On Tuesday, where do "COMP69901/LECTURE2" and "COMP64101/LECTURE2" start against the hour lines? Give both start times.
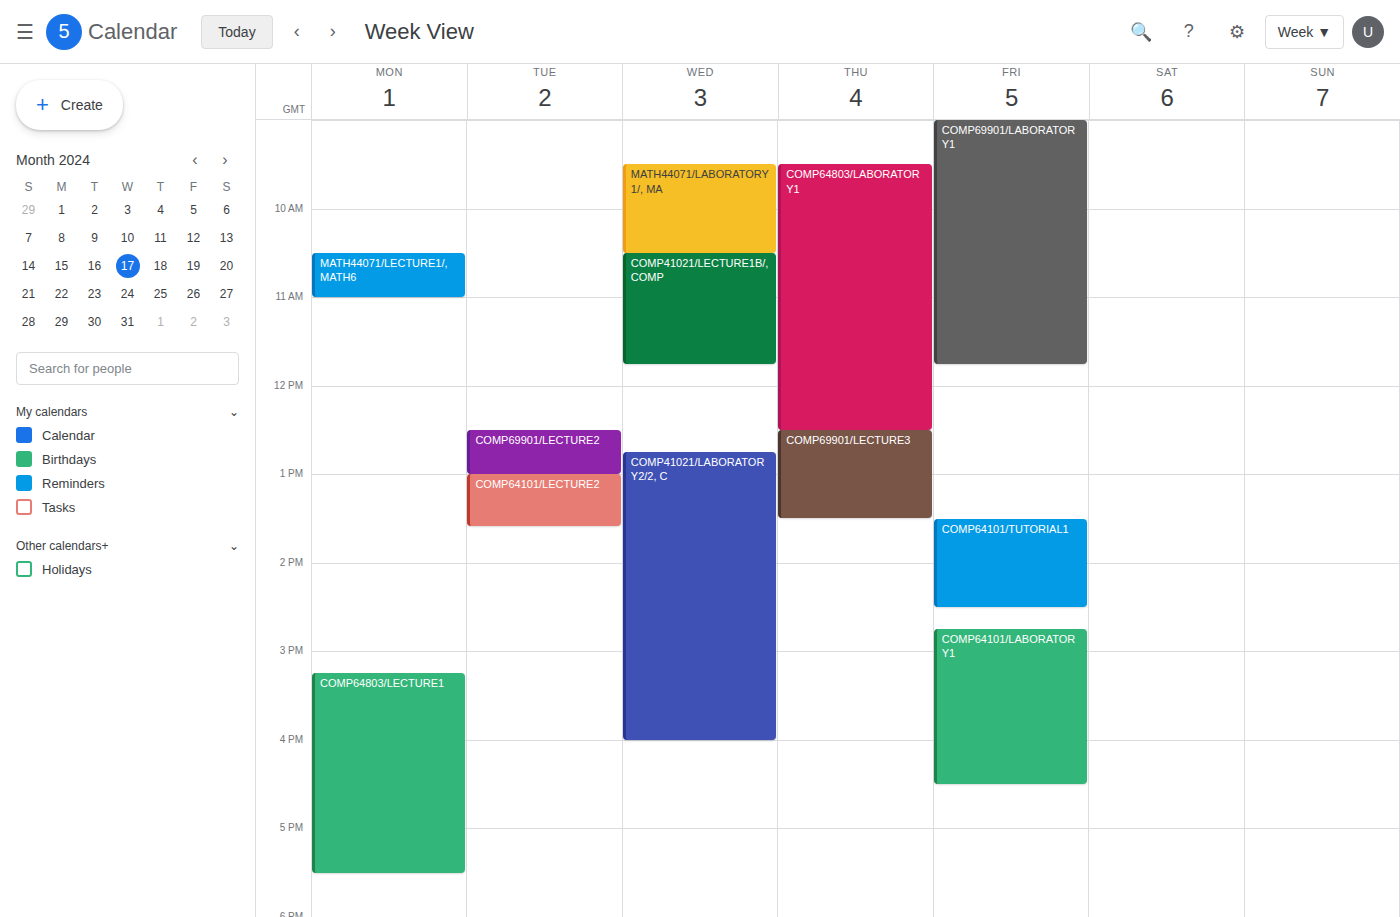
"COMP69901/LECTURE2": 12:30 PM, halfway between the 12 PM and 1 PM lines. "COMP64101/LECTURE2": 1:00 PM, exactly on the 1 PM line.